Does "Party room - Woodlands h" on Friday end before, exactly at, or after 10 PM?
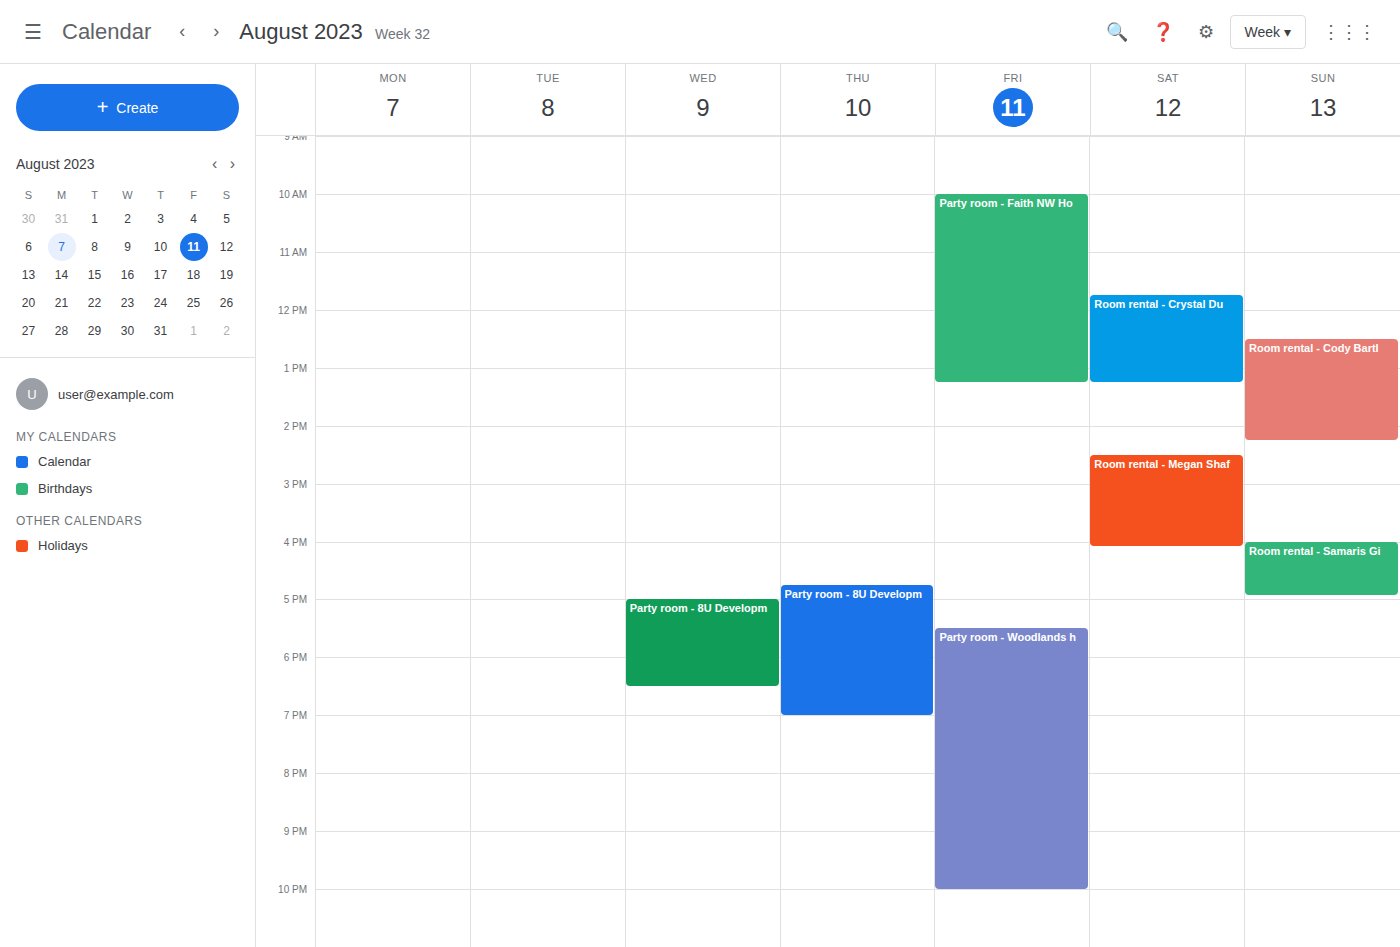
10:00 PM -- exactly at 10 PM, on the 10 PM line.